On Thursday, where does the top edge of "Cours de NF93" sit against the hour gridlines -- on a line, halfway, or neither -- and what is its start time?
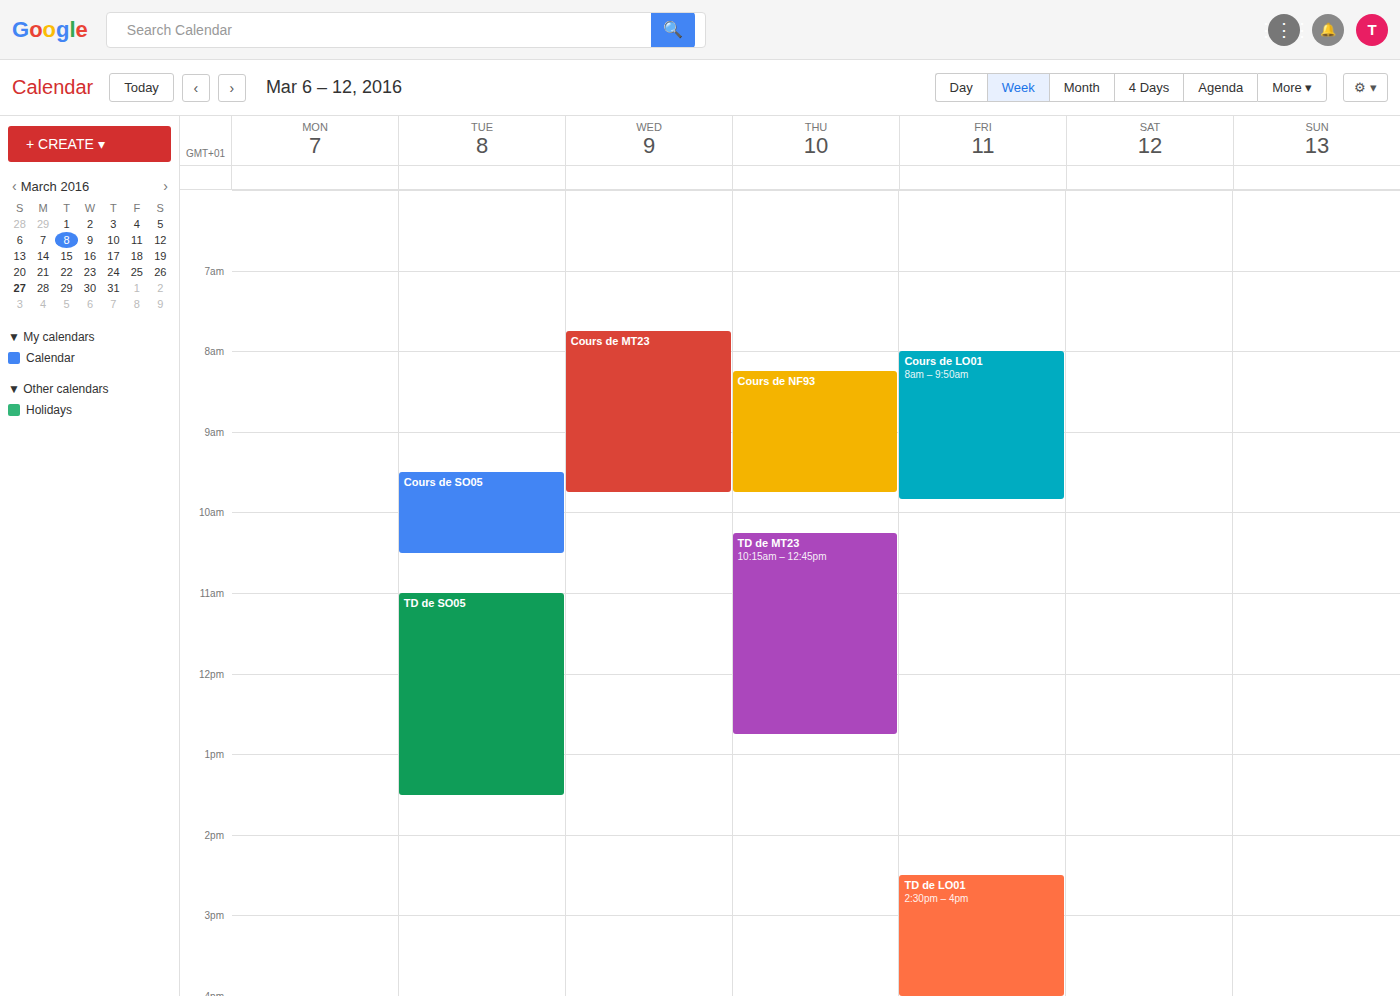
8:15 AM -- neither: a quarter of the way from the 8 AM line to the 9 AM line.